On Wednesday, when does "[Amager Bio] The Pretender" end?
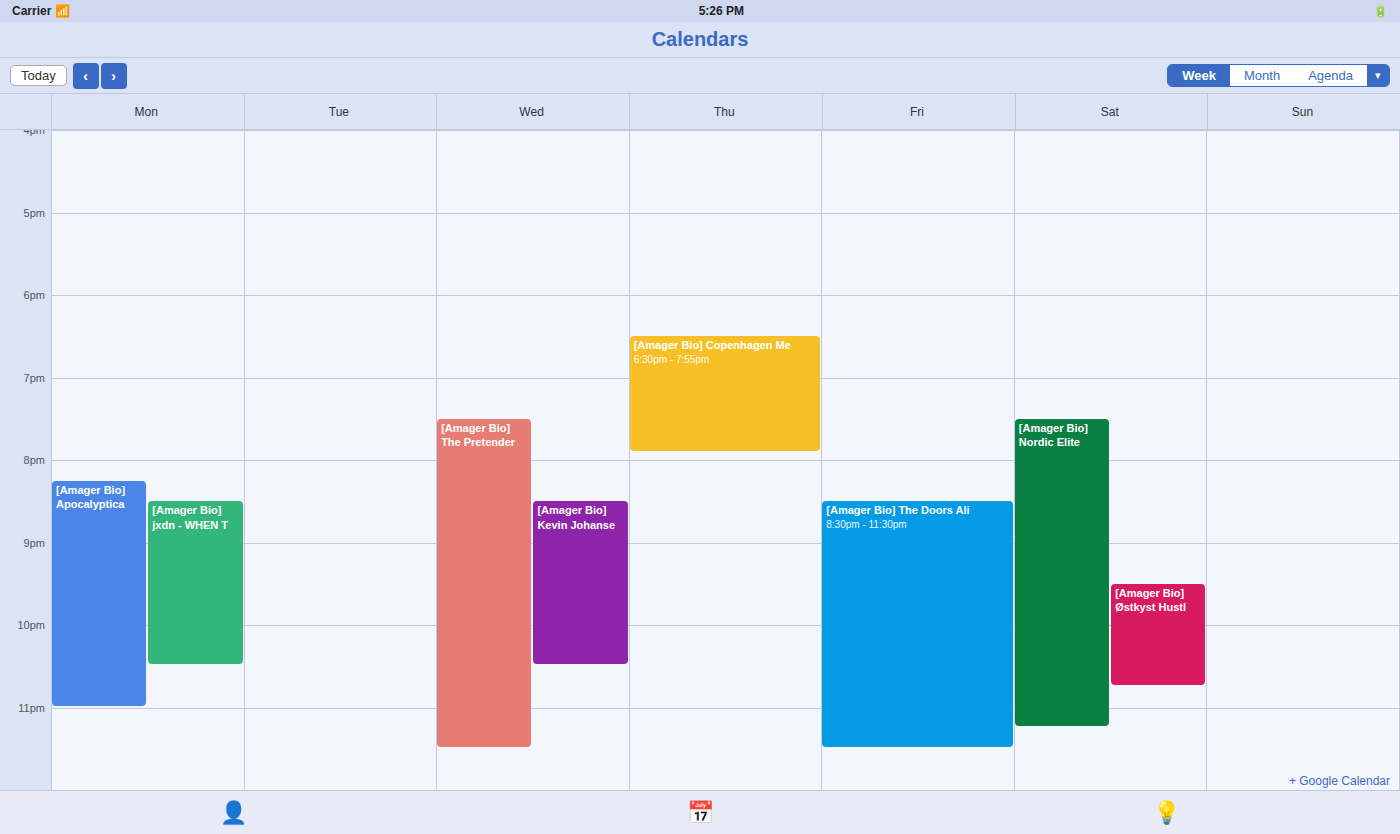
11:30 PM